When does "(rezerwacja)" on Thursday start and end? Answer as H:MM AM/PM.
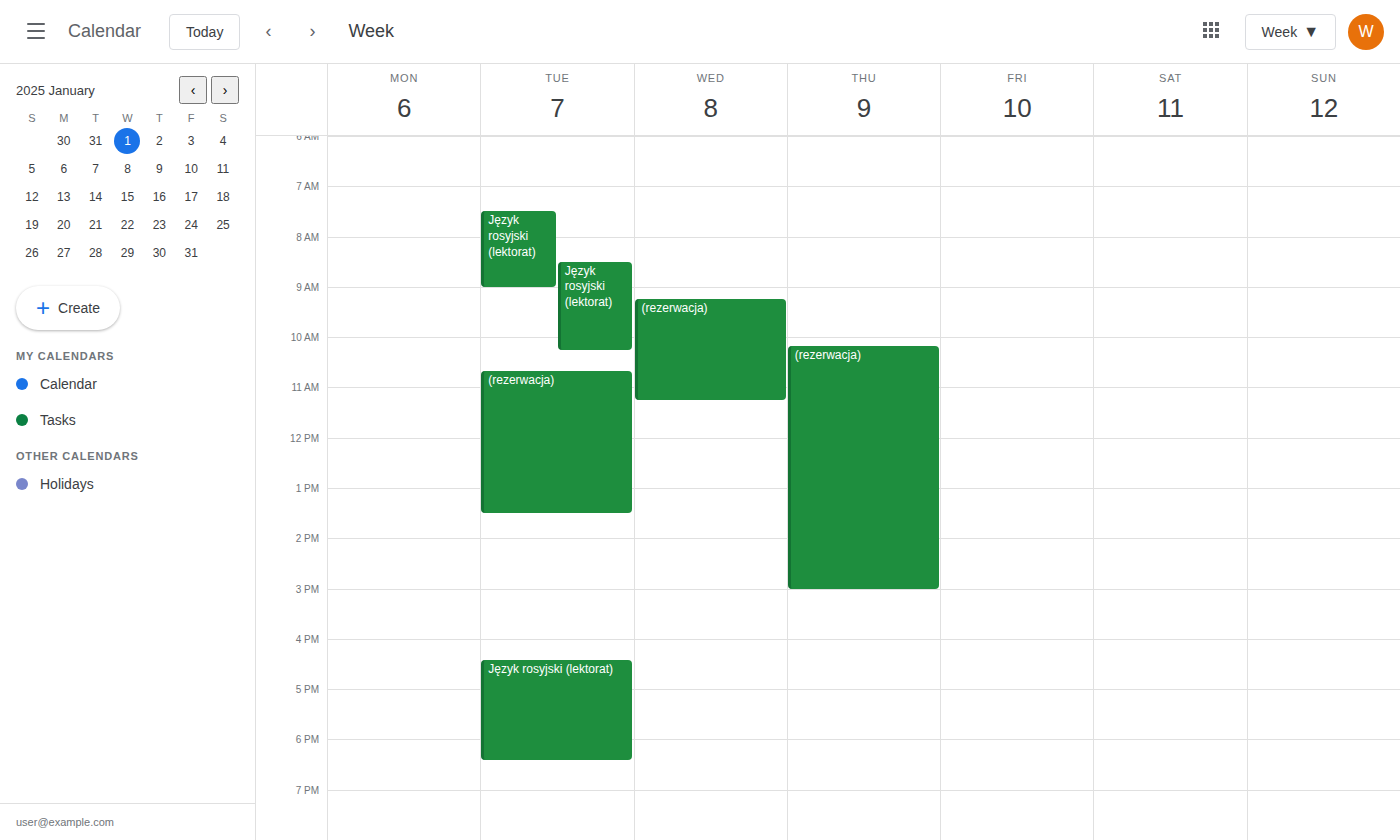
10:10 AM to 3:00 PM